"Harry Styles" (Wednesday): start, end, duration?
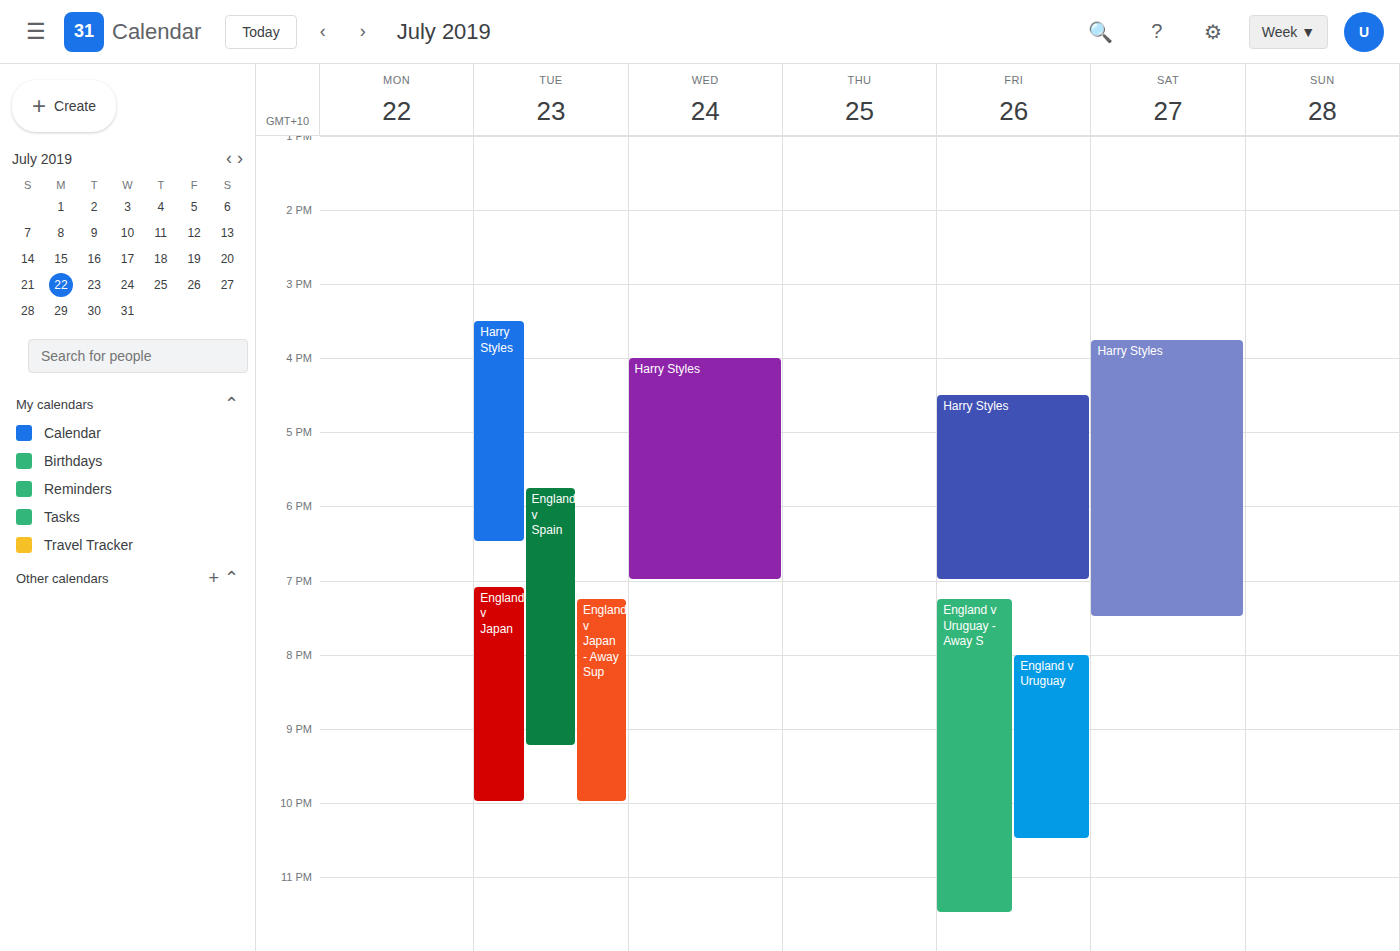
4:00 PM to 7:00 PM, 3 hours